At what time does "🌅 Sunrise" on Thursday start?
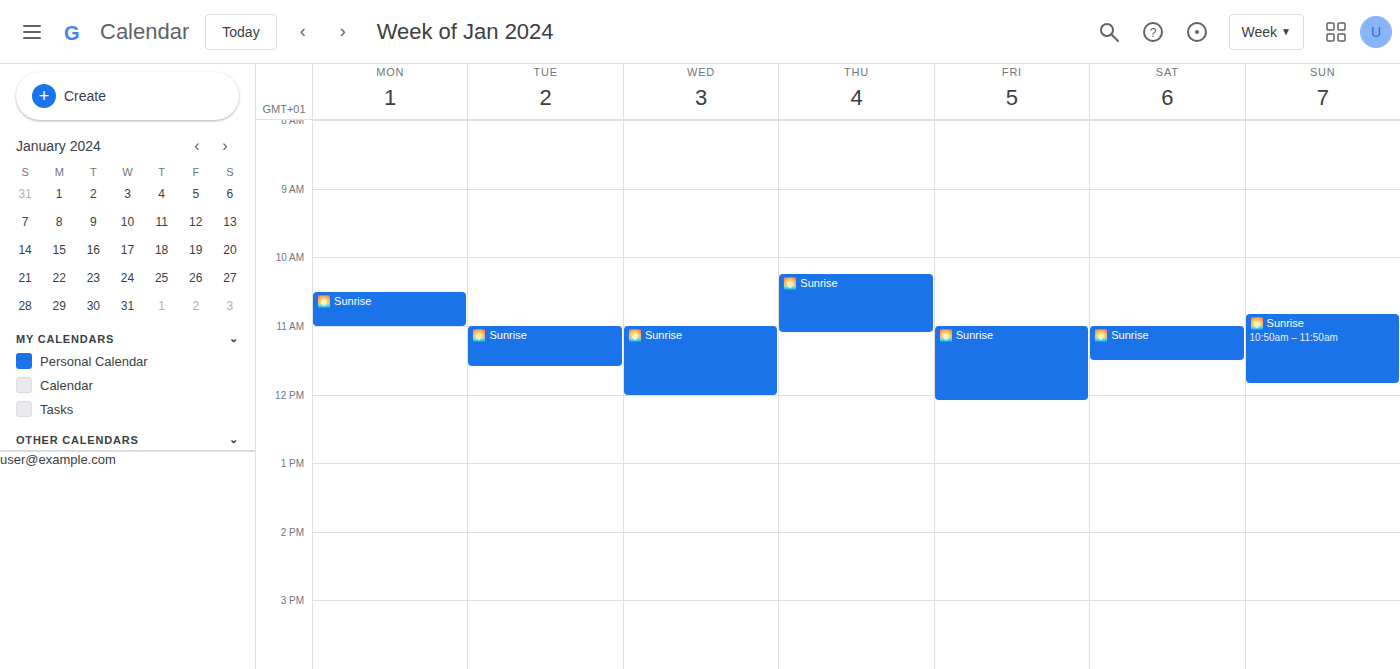
10:15 AM